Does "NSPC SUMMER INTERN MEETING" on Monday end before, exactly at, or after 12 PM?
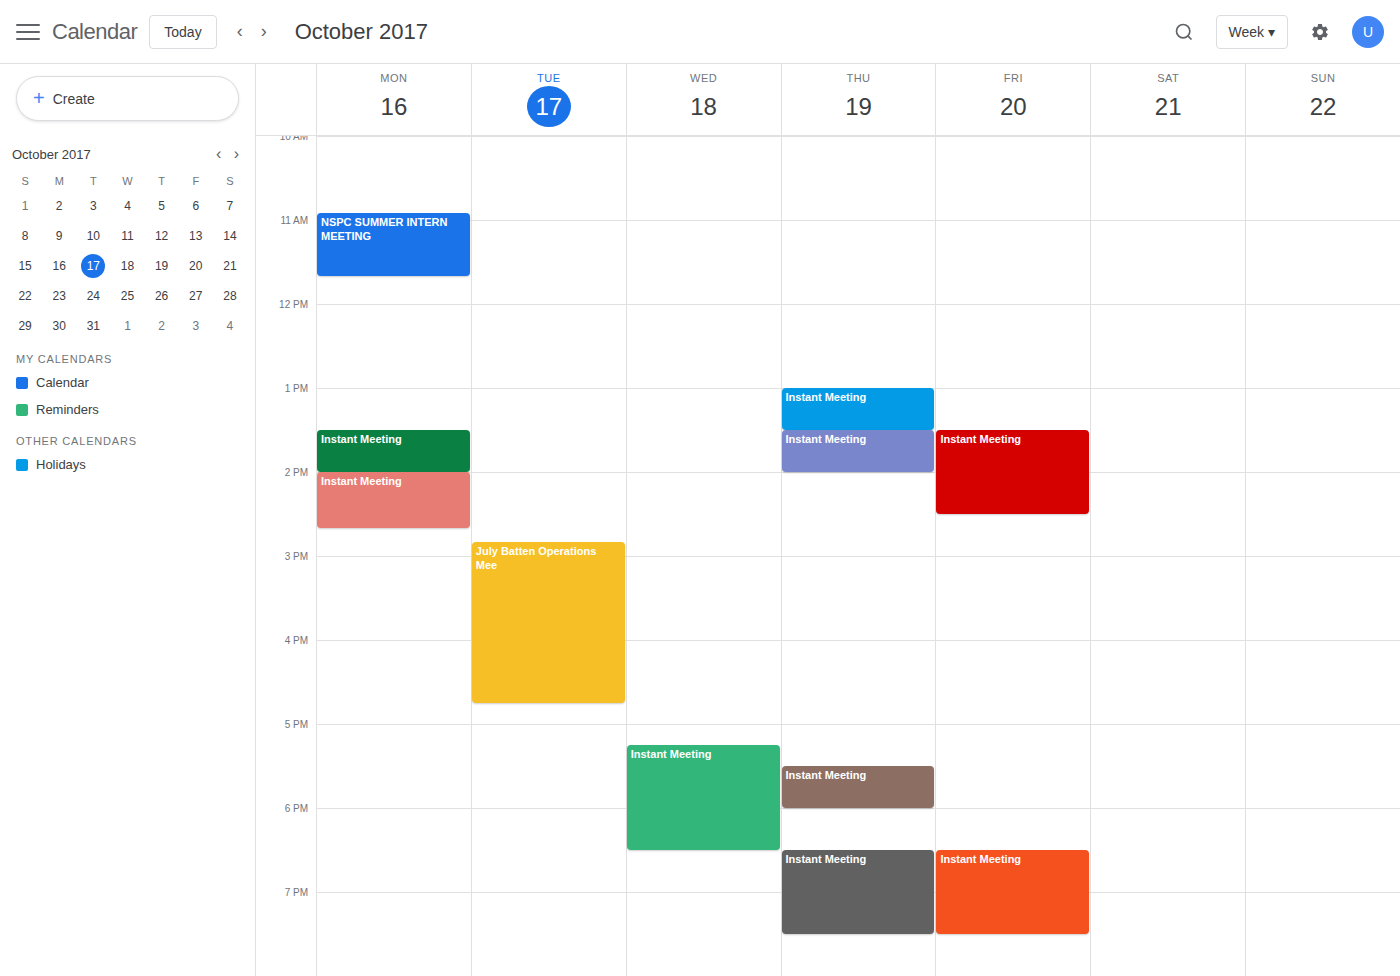
11:40 AM -- before 12 PM, 20 minutes above the 12 PM line.